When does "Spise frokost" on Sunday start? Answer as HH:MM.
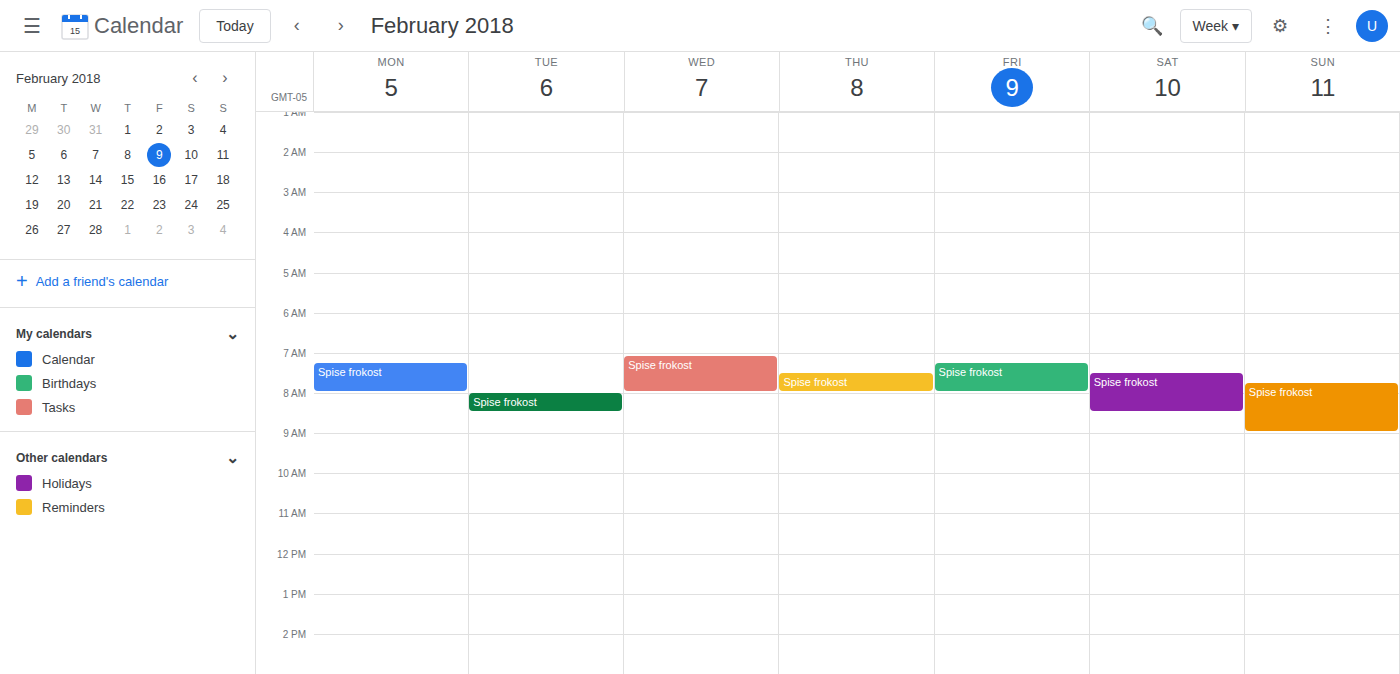
07:45